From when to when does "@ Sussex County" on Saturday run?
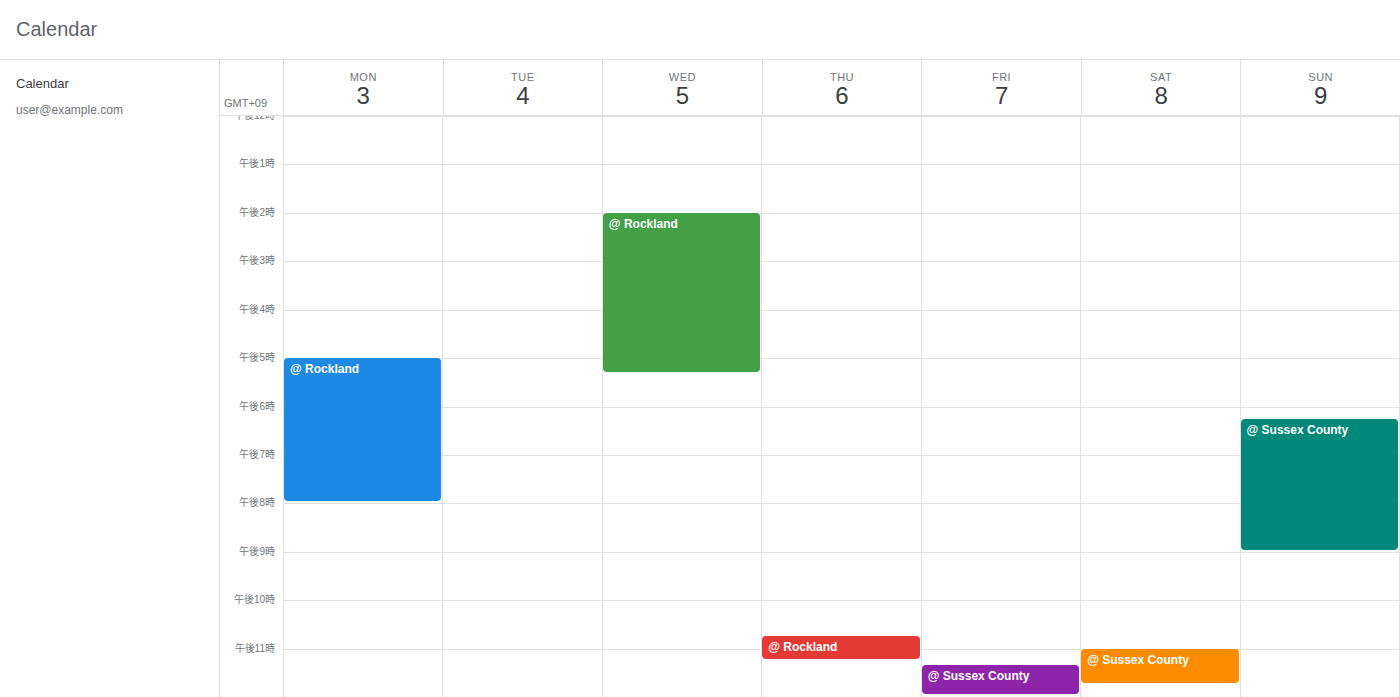
23:00 to 23:45